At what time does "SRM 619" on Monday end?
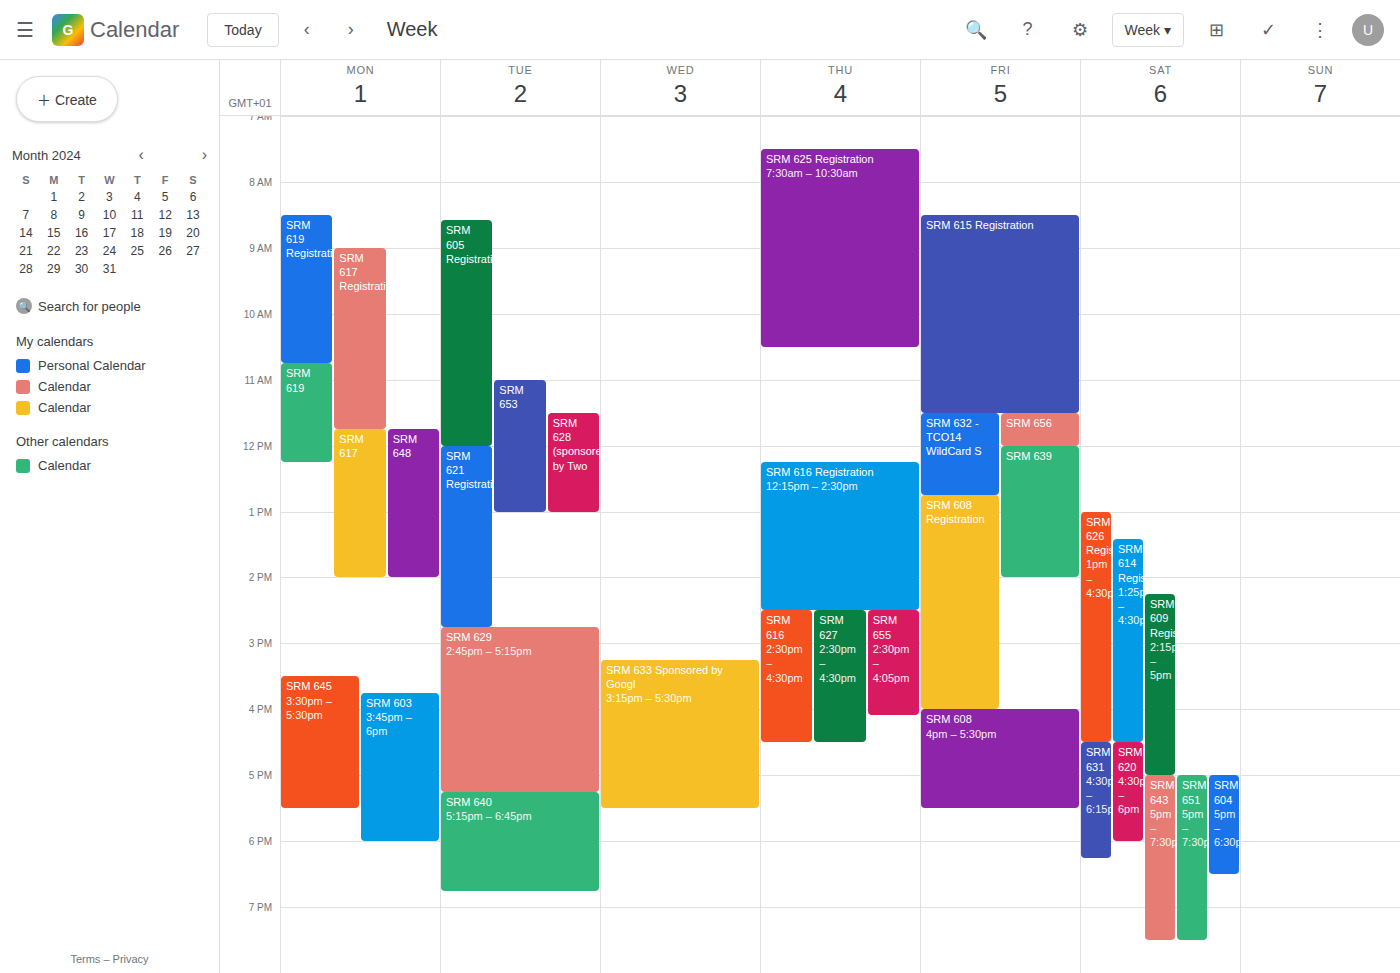
12:15 PM